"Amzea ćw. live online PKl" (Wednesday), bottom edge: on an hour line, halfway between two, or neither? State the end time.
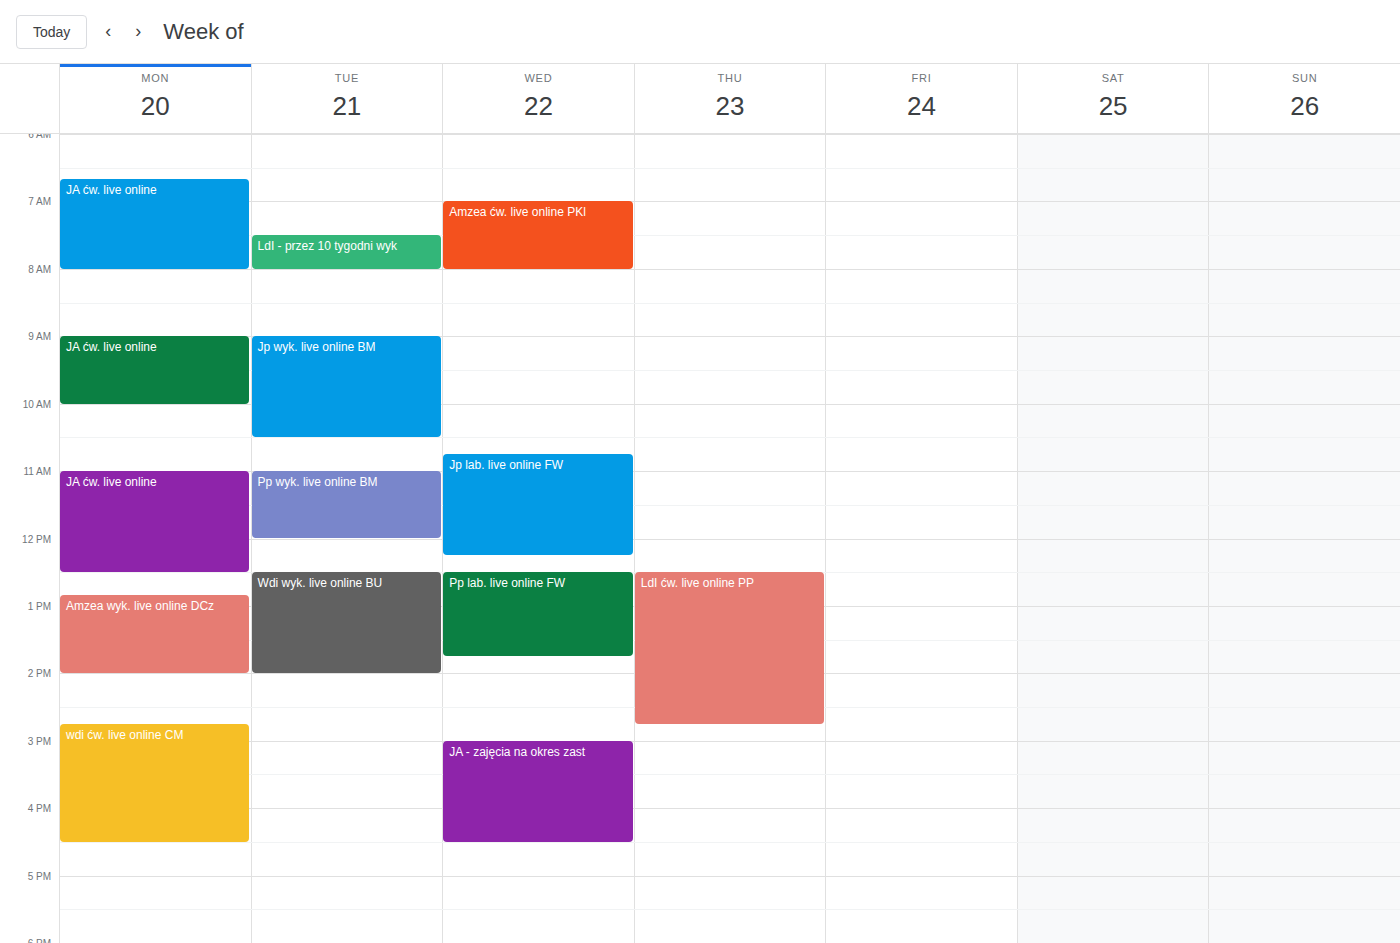
8:00 AM -- exactly on the 8 AM line.